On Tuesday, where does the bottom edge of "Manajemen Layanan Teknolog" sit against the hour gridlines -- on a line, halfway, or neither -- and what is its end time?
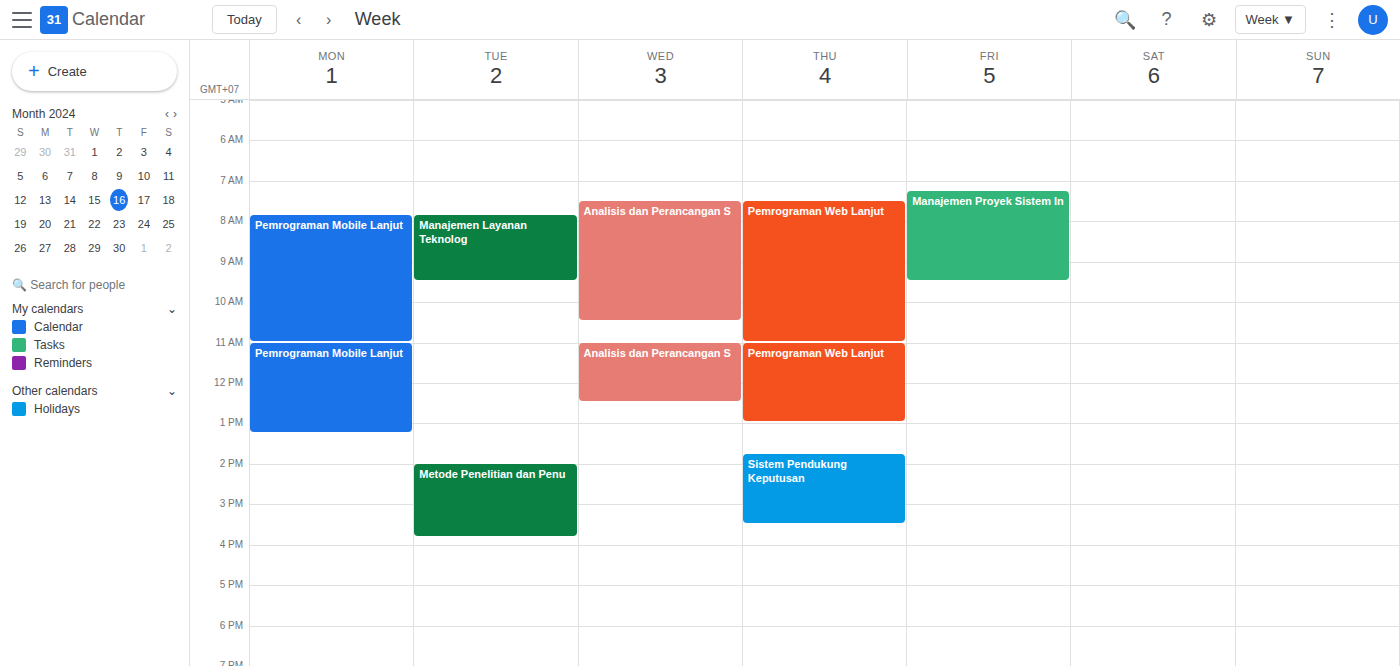
9:30 AM -- halfway between the 9 AM and 10 AM lines.